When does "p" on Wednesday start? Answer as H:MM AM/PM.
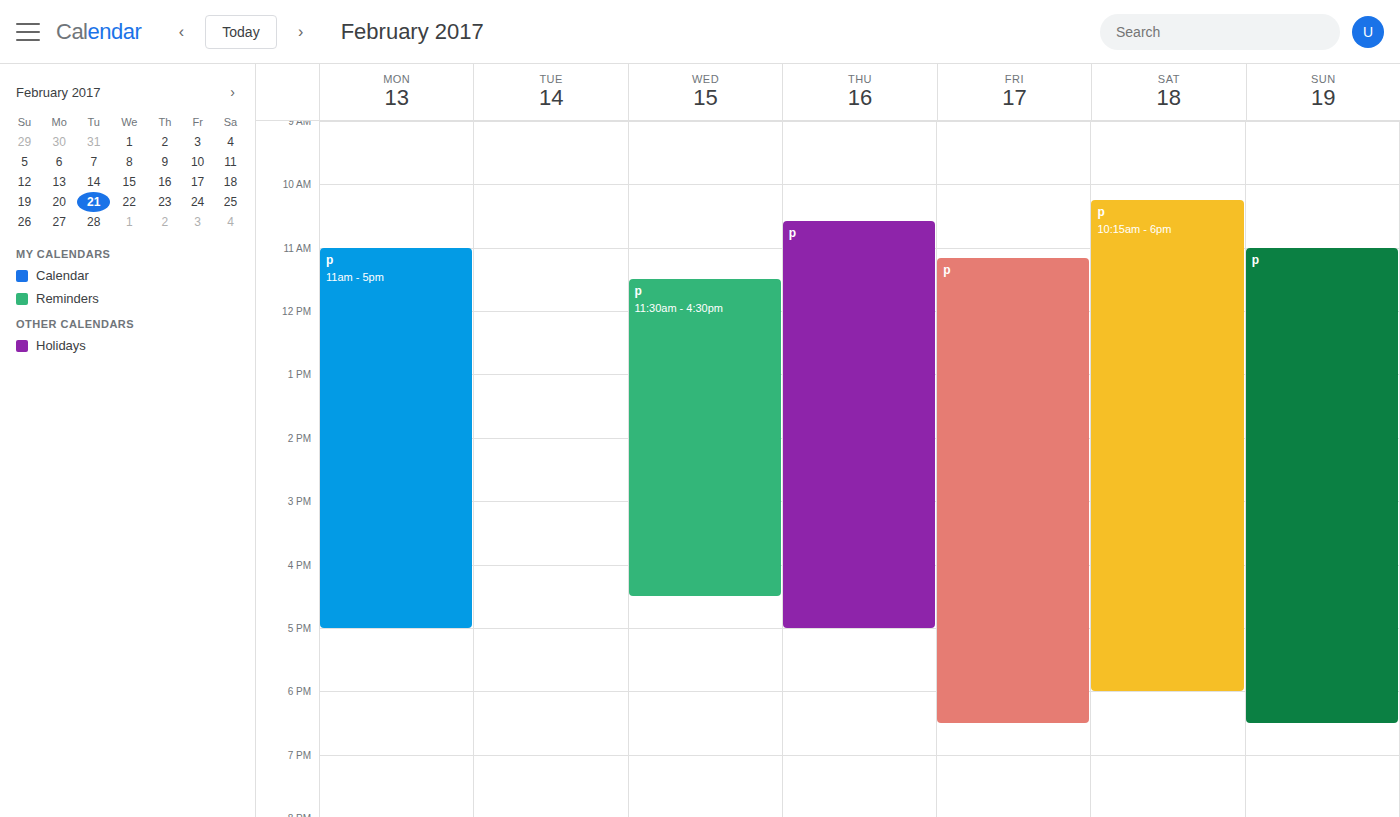
11:30 AM